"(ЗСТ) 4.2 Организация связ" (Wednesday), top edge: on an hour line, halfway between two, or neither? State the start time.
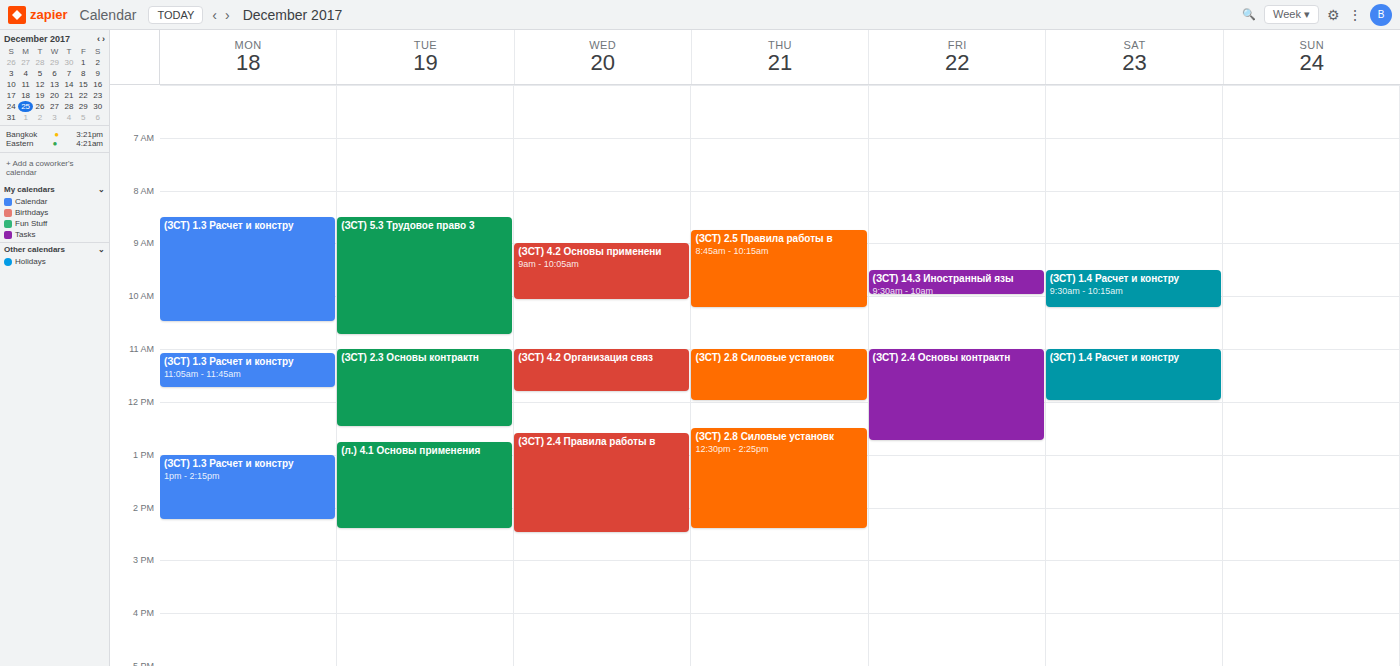
11:00 AM -- exactly on the 11 AM line.